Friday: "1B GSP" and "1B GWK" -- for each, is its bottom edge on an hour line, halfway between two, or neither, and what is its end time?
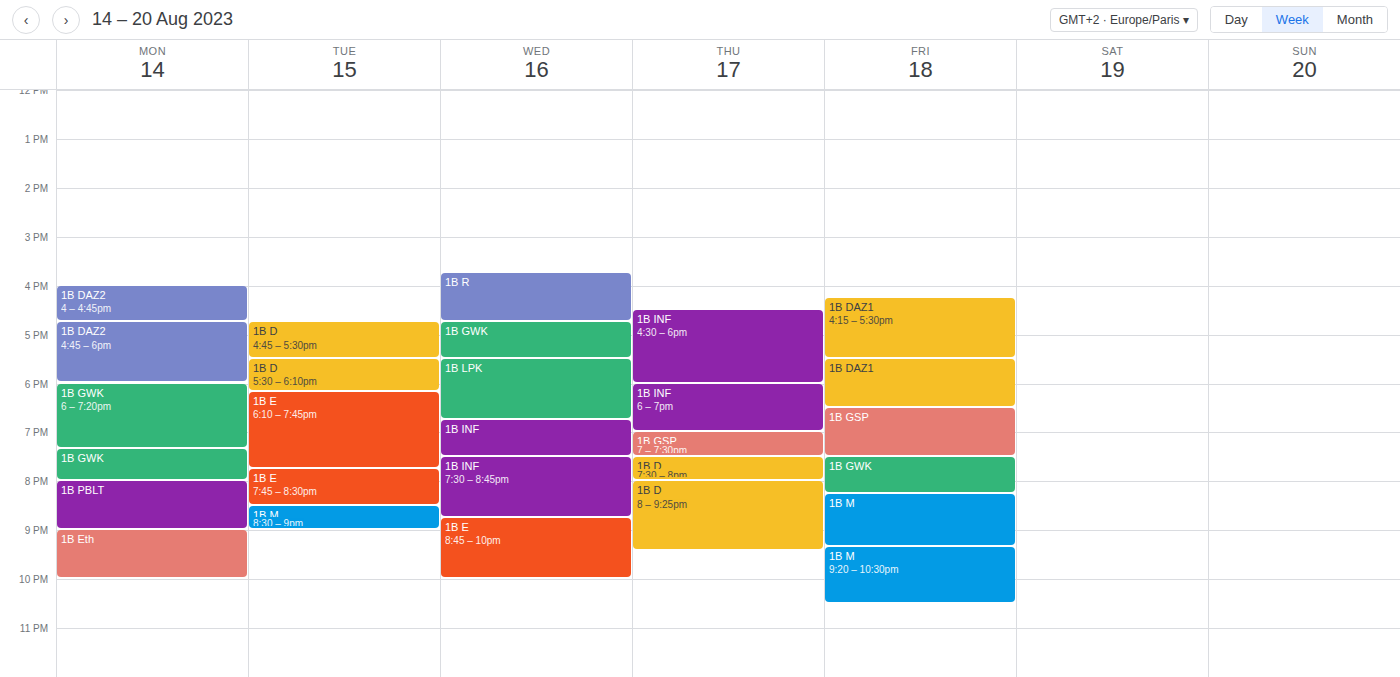
"1B GSP": 7:30 PM, halfway between the 7 PM and 8 PM lines. "1B GWK": 8:15 PM, neither: a quarter of the way from the 8 PM line to the 9 PM line.